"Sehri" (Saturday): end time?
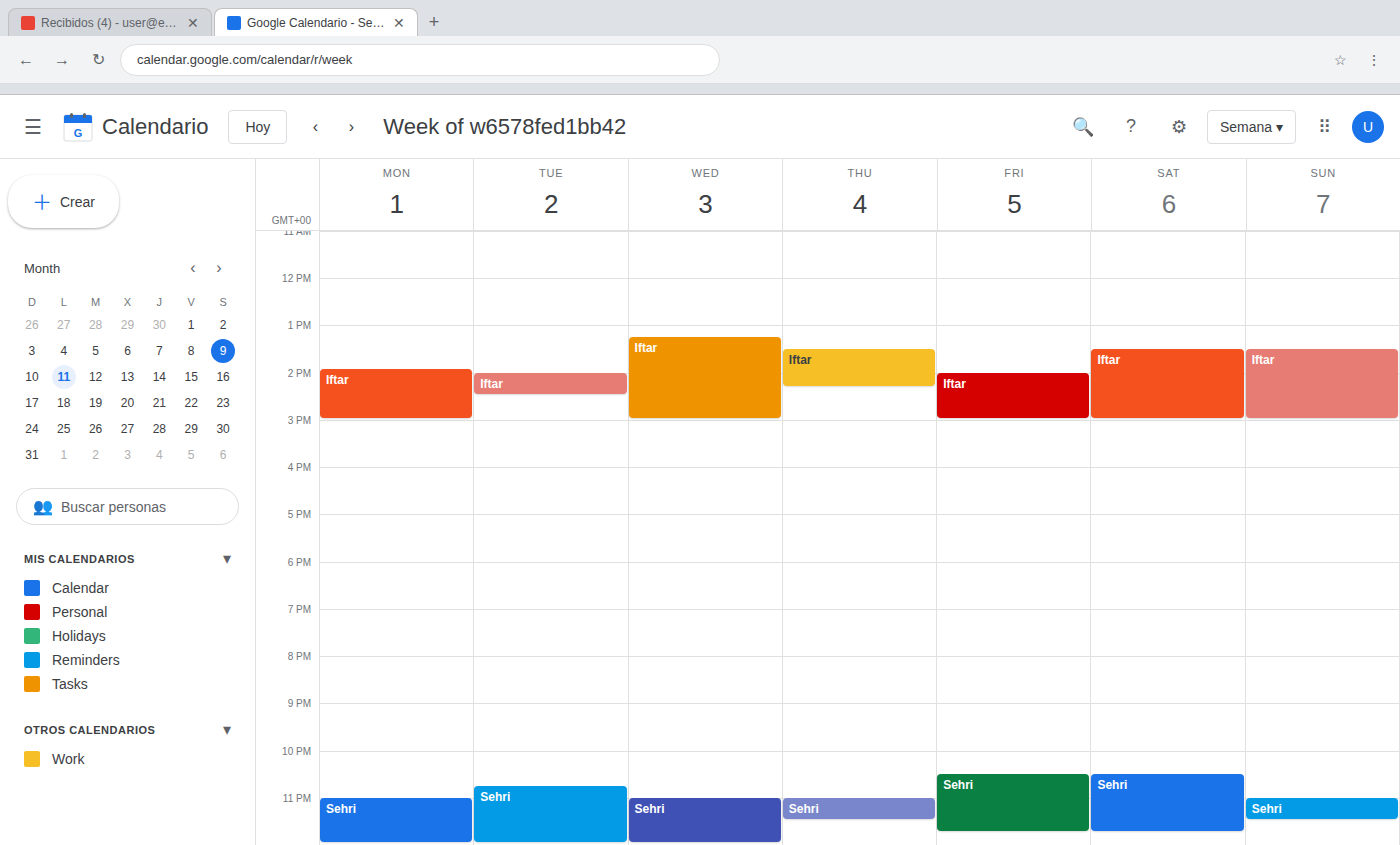
11:45 PM